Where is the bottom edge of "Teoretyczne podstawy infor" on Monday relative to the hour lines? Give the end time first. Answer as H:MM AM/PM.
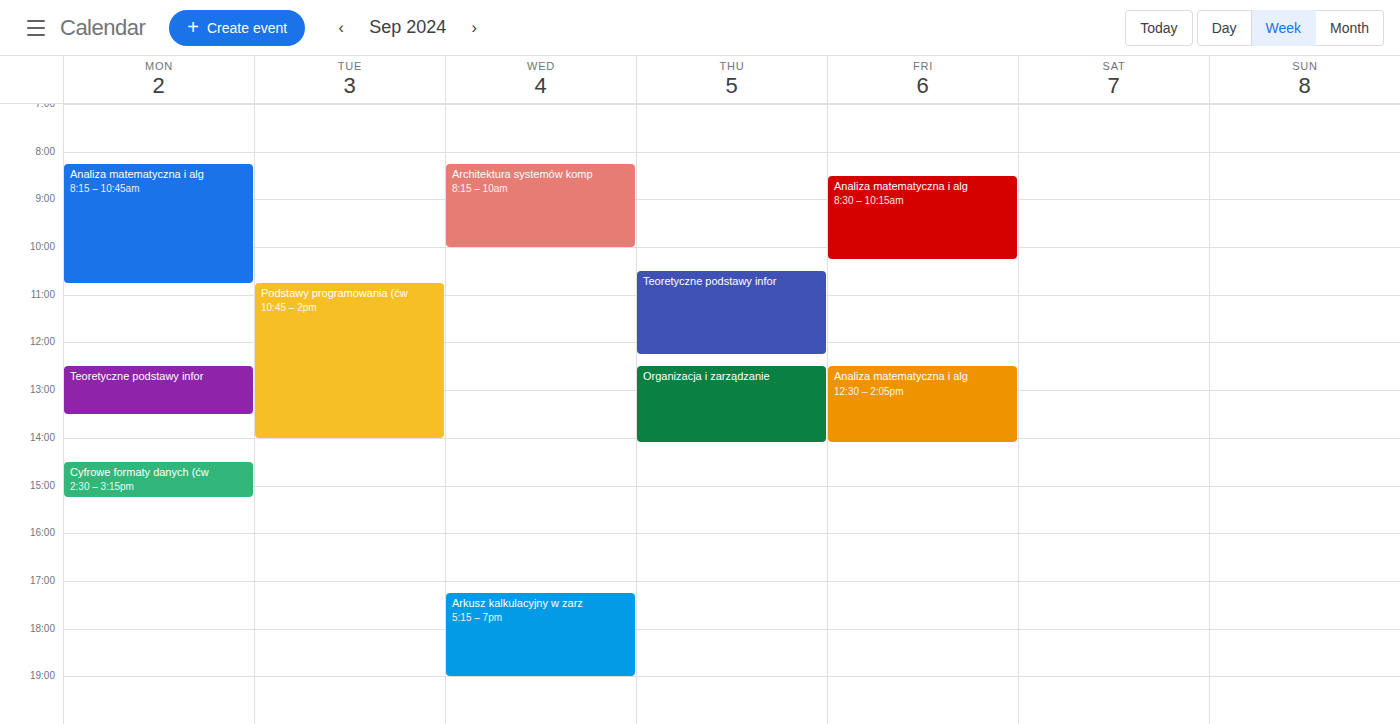
1:30 PM -- halfway between the 1 PM and 2 PM lines.